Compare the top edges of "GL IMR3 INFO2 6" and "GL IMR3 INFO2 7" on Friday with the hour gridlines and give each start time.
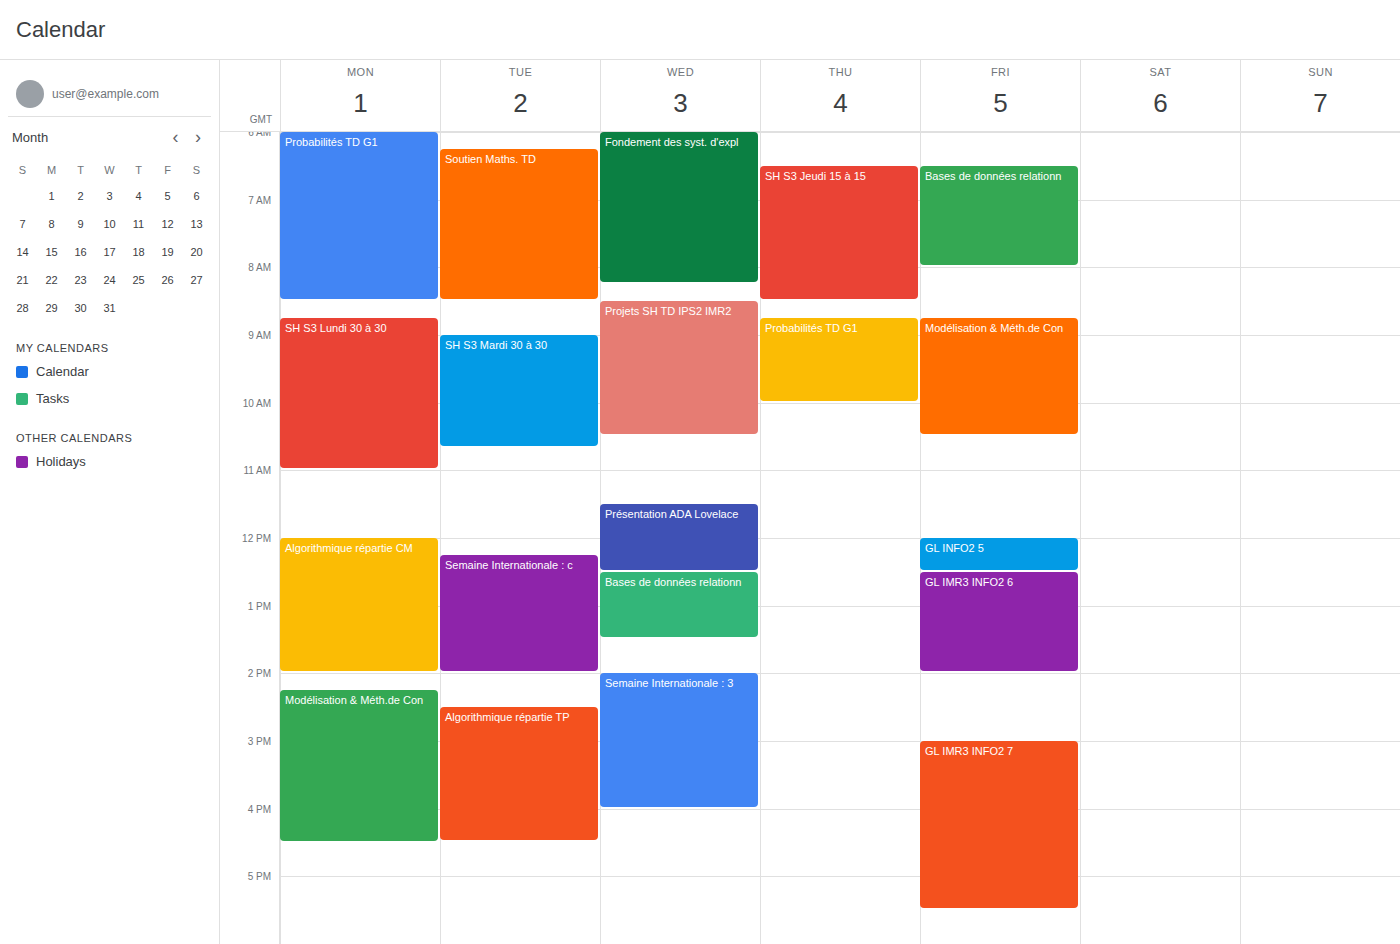
"GL IMR3 INFO2 6": 12:30 PM, halfway between the 12 PM and 1 PM lines. "GL IMR3 INFO2 7": 3:00 PM, exactly on the 3 PM line.